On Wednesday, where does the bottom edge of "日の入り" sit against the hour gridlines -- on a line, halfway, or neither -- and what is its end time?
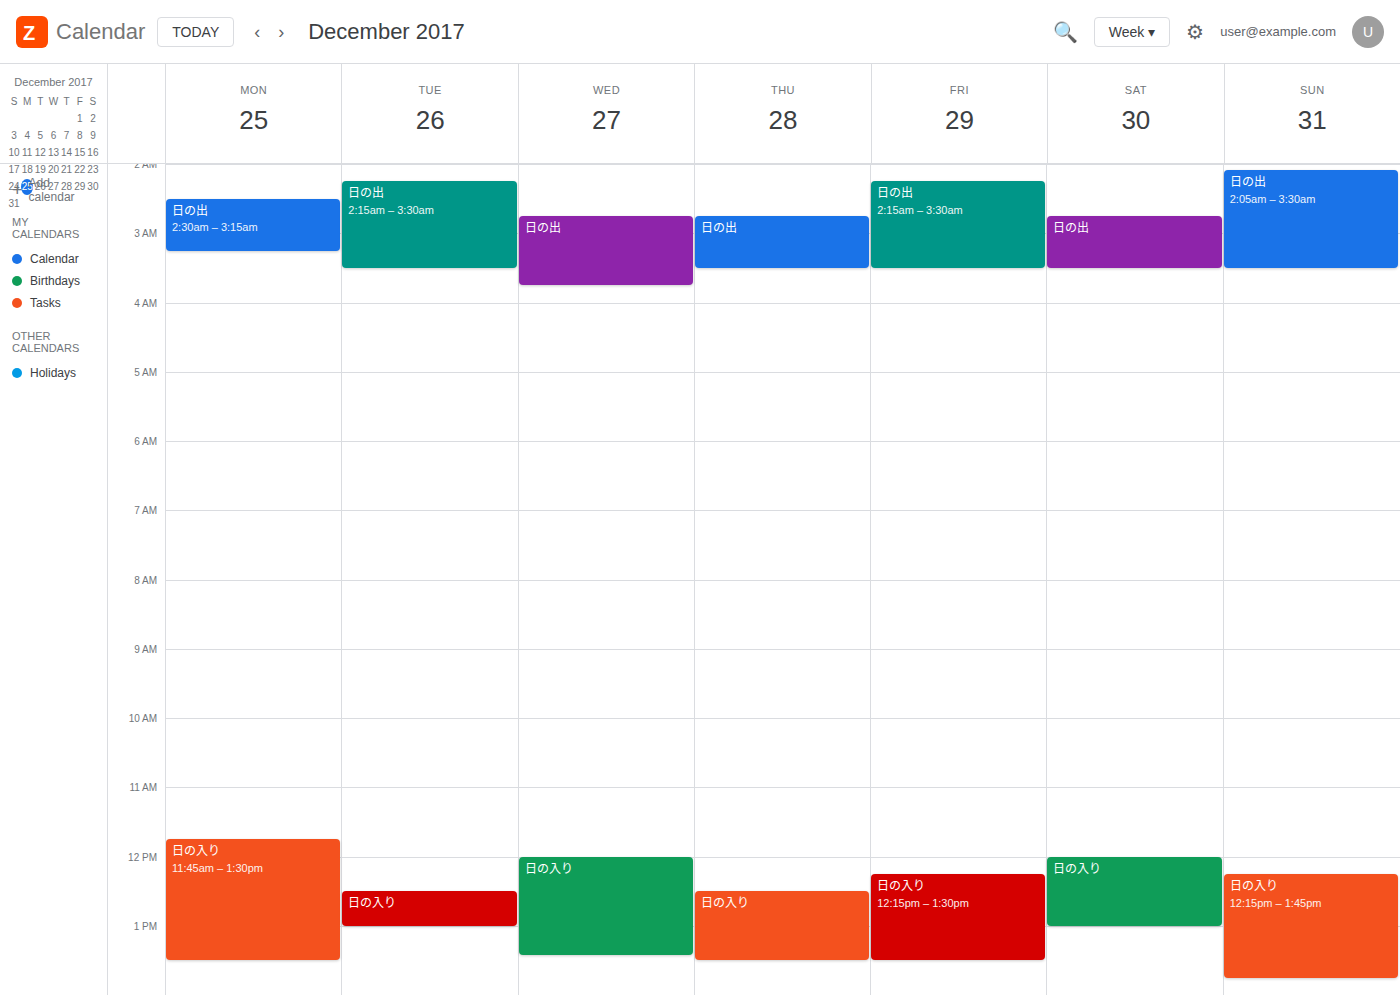
1:25 PM -- neither: 25 minutes below the 1 PM line and 35 minutes above the 2 PM line.